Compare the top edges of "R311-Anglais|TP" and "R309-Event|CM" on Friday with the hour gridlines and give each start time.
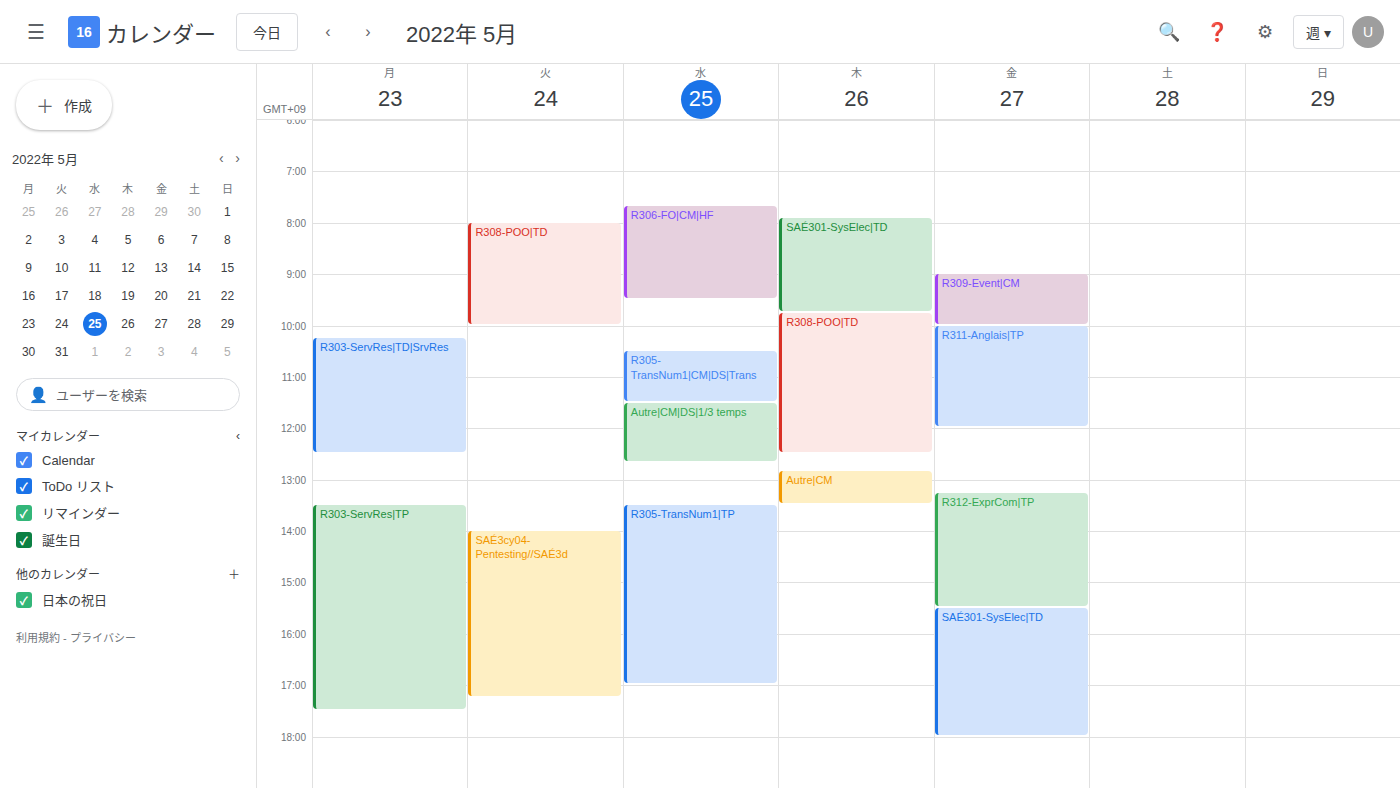
"R311-Anglais|TP": 10:00 AM, exactly on the 10 AM line. "R309-Event|CM": 9:00 AM, exactly on the 9 AM line.